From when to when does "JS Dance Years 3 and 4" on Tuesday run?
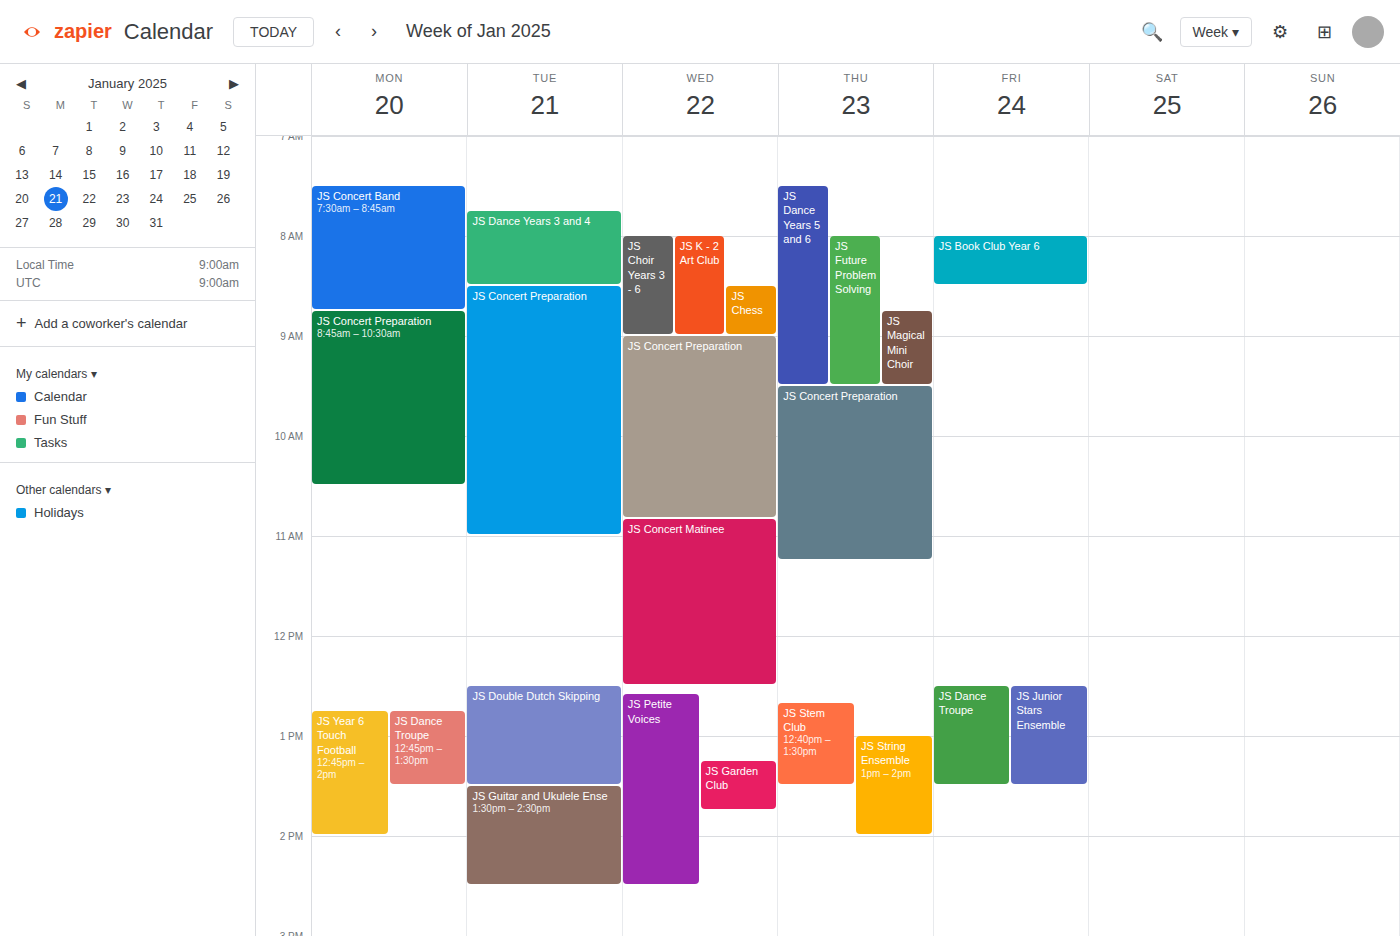
7:45 AM to 8:30 AM